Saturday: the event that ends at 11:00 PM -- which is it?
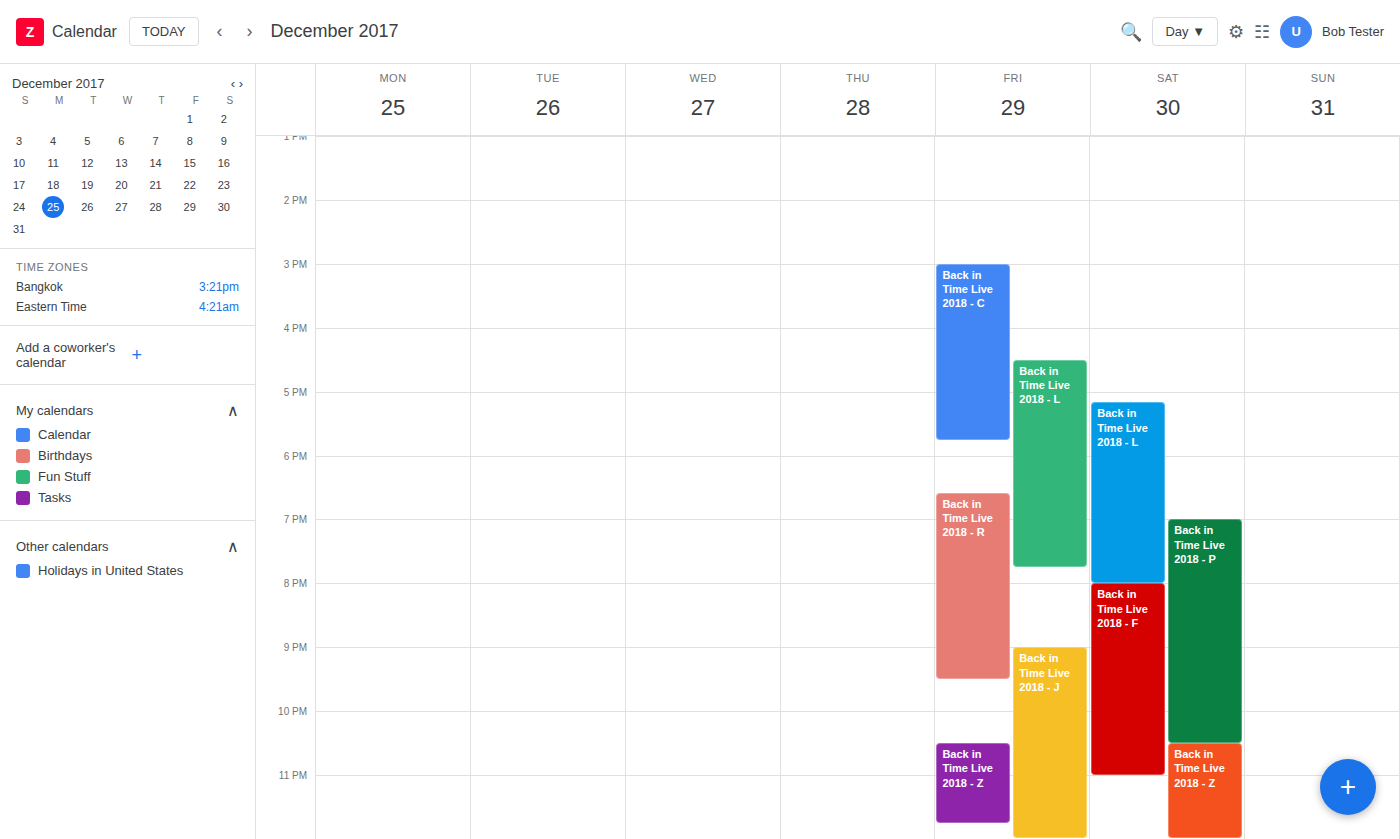
"Back in Time Live 2018 - F"